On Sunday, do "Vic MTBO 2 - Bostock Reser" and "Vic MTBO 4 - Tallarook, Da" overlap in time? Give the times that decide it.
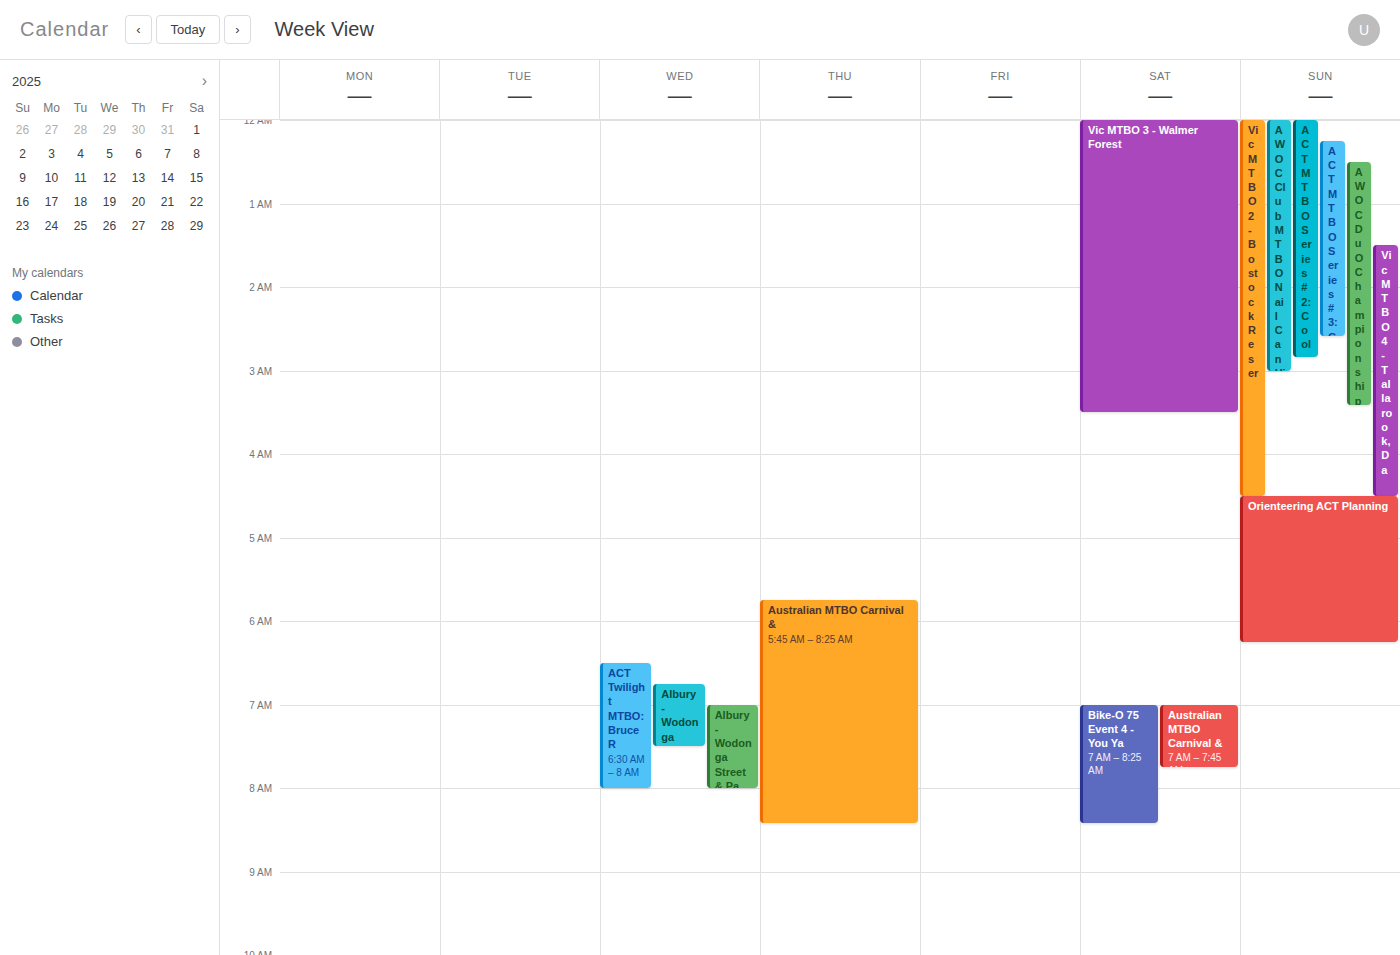
"Vic MTBO 4 - Tallarook, Da" starts at 01:30, before "Vic MTBO 2 - Bostock Reser" ends at 04:30 -- they overlap.